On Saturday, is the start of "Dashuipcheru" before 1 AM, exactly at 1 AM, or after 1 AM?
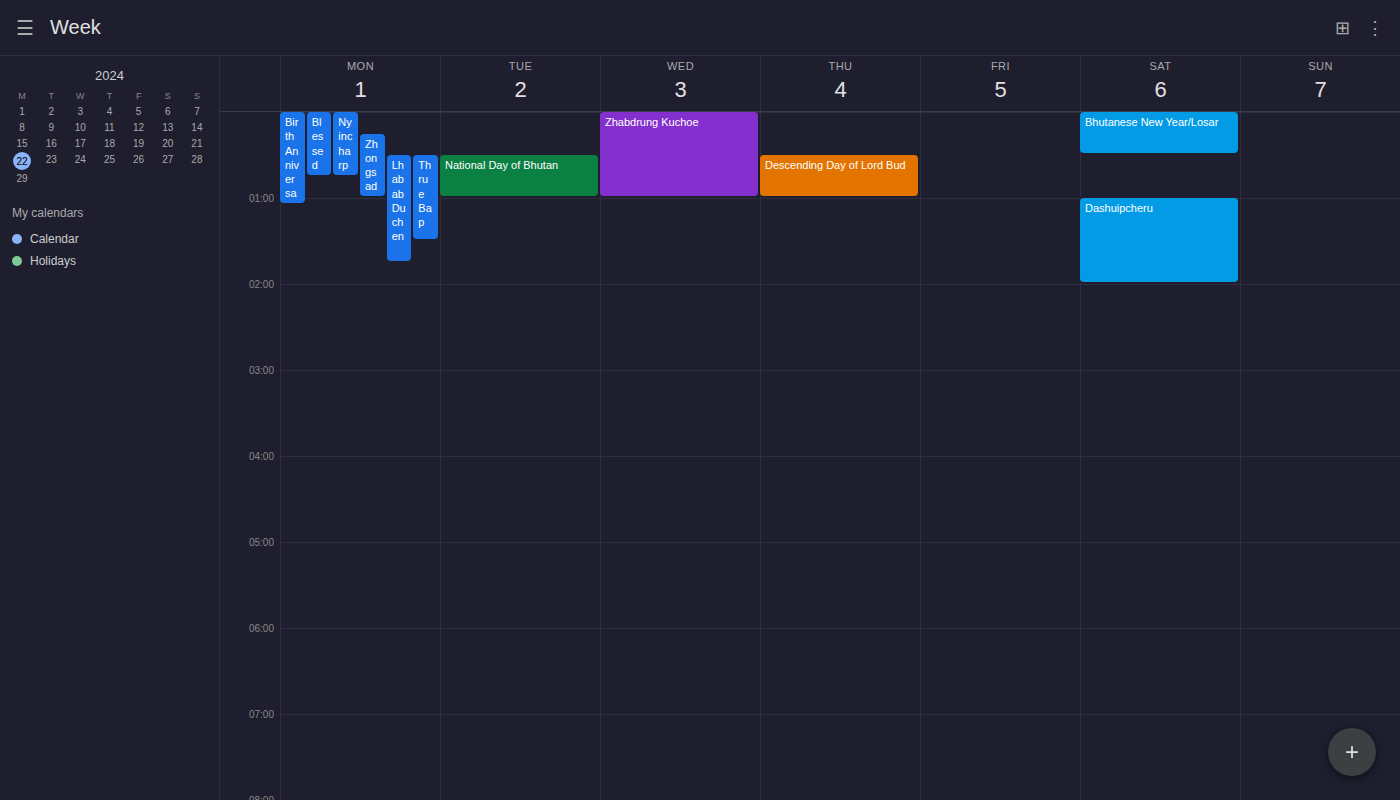
1:00 AM -- exactly at 1 AM, on the 1 AM line.